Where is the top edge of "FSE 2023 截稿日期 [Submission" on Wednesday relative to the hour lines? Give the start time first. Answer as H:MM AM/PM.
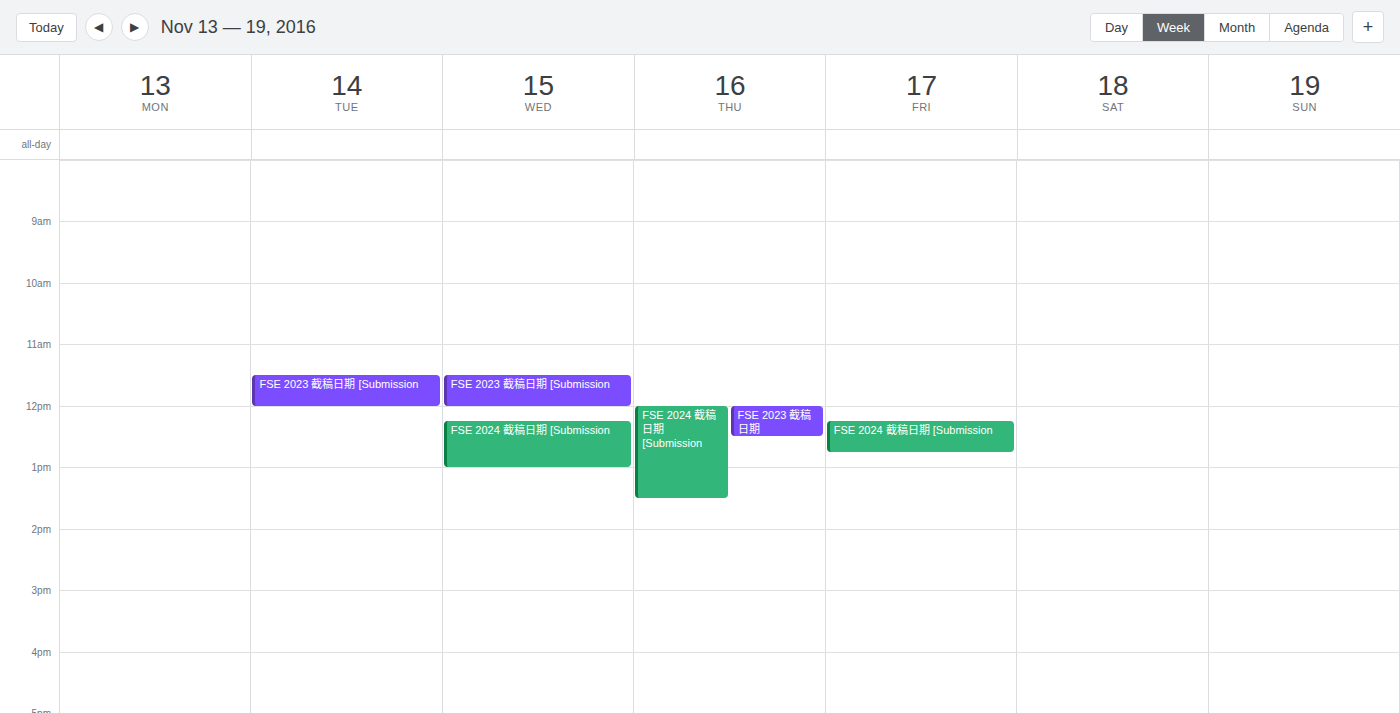
11:30 AM -- halfway between the 11 AM and 12 PM lines.